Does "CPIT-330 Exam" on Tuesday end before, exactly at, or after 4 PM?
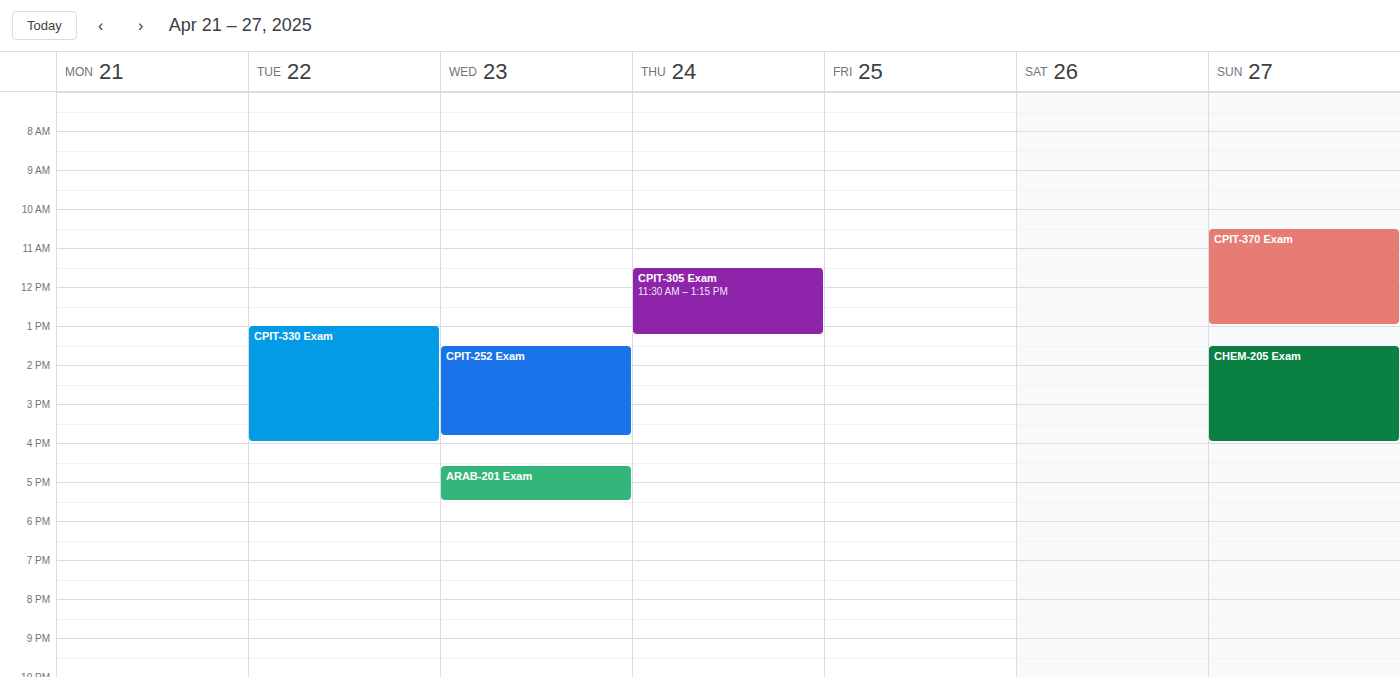
4:00 PM -- exactly at 4 PM, on the 4 PM line.